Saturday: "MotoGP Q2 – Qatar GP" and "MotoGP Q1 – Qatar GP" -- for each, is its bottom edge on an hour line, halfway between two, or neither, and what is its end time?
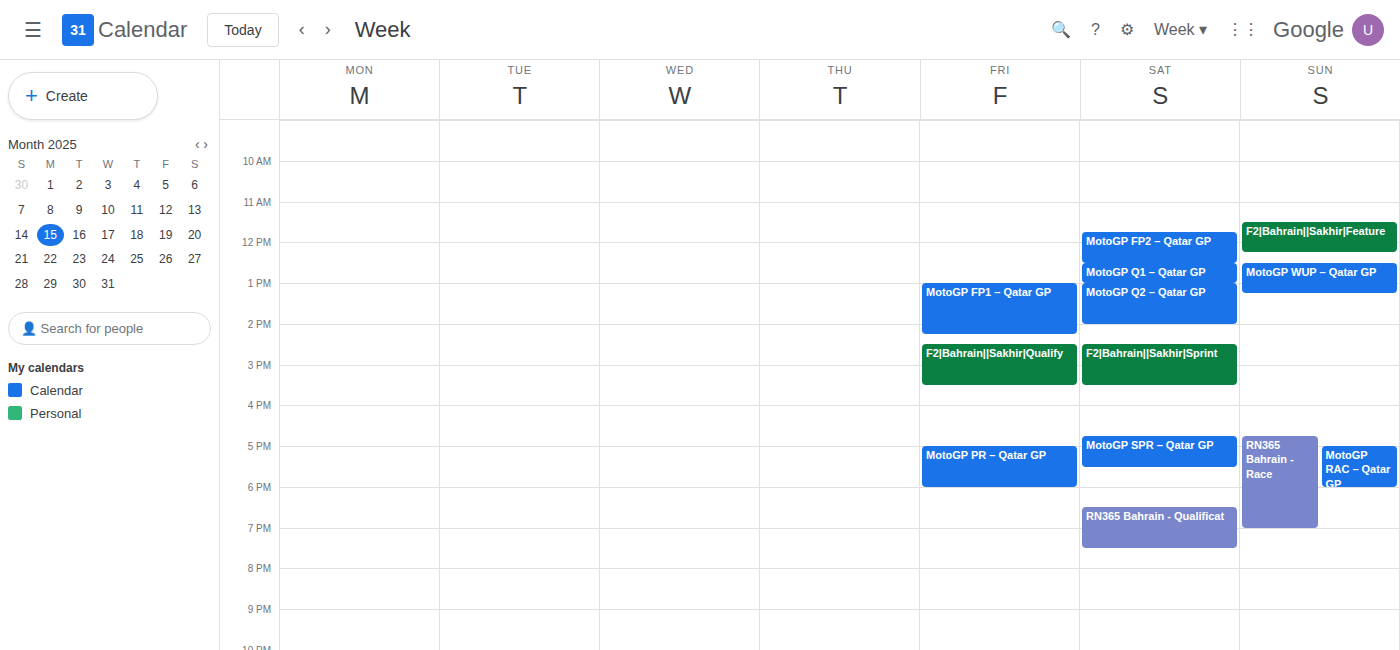
"MotoGP Q2 – Qatar GP": 2:00 PM, exactly on the 2 PM line. "MotoGP Q1 – Qatar GP": 1:00 PM, exactly on the 1 PM line.